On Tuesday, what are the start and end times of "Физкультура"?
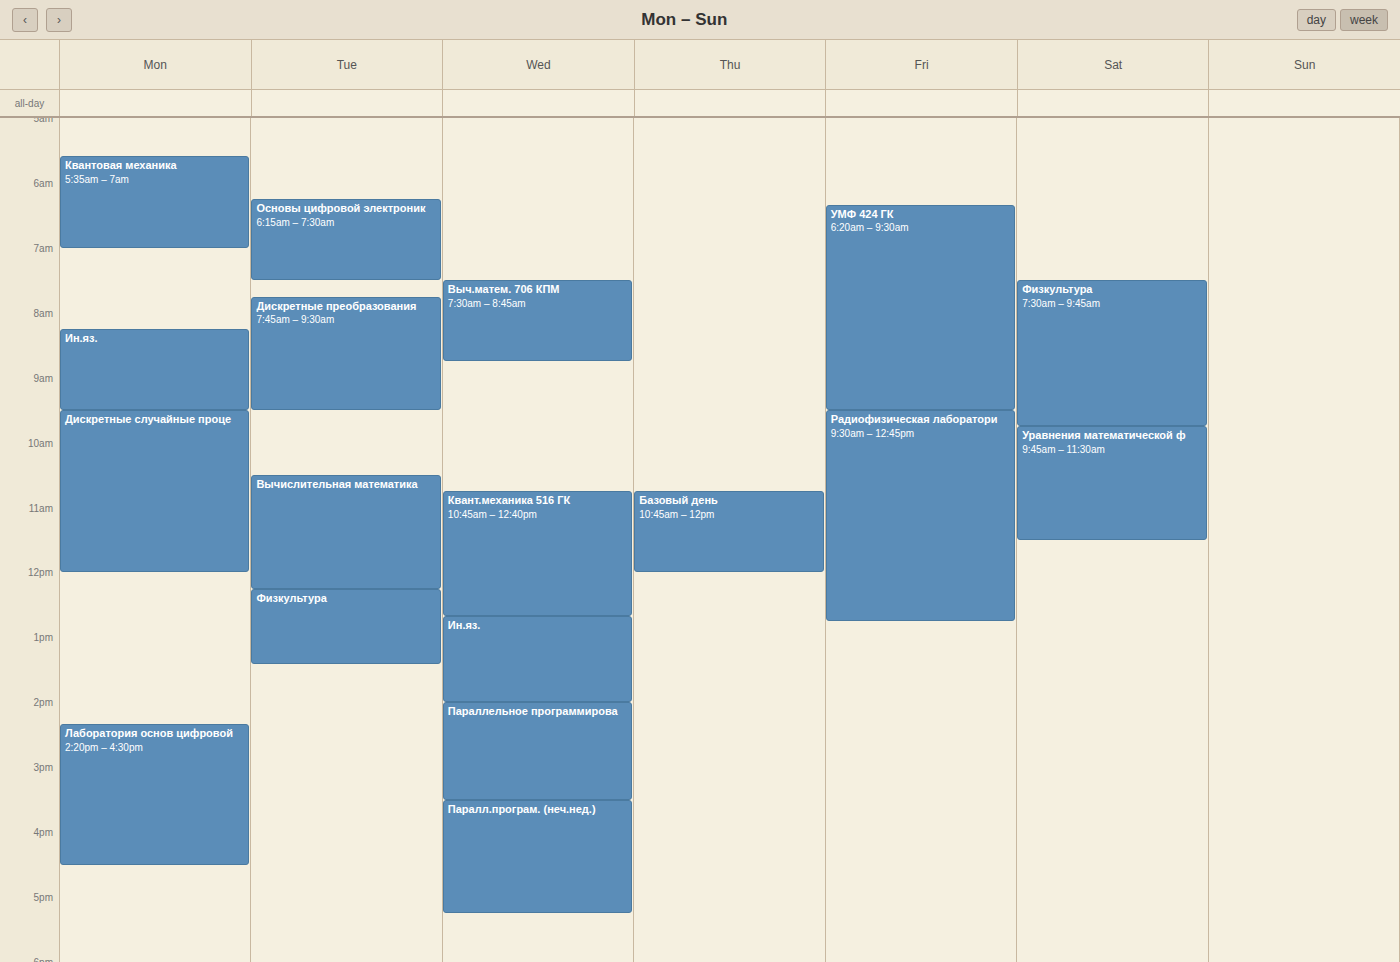
12:15 PM to 1:25 PM